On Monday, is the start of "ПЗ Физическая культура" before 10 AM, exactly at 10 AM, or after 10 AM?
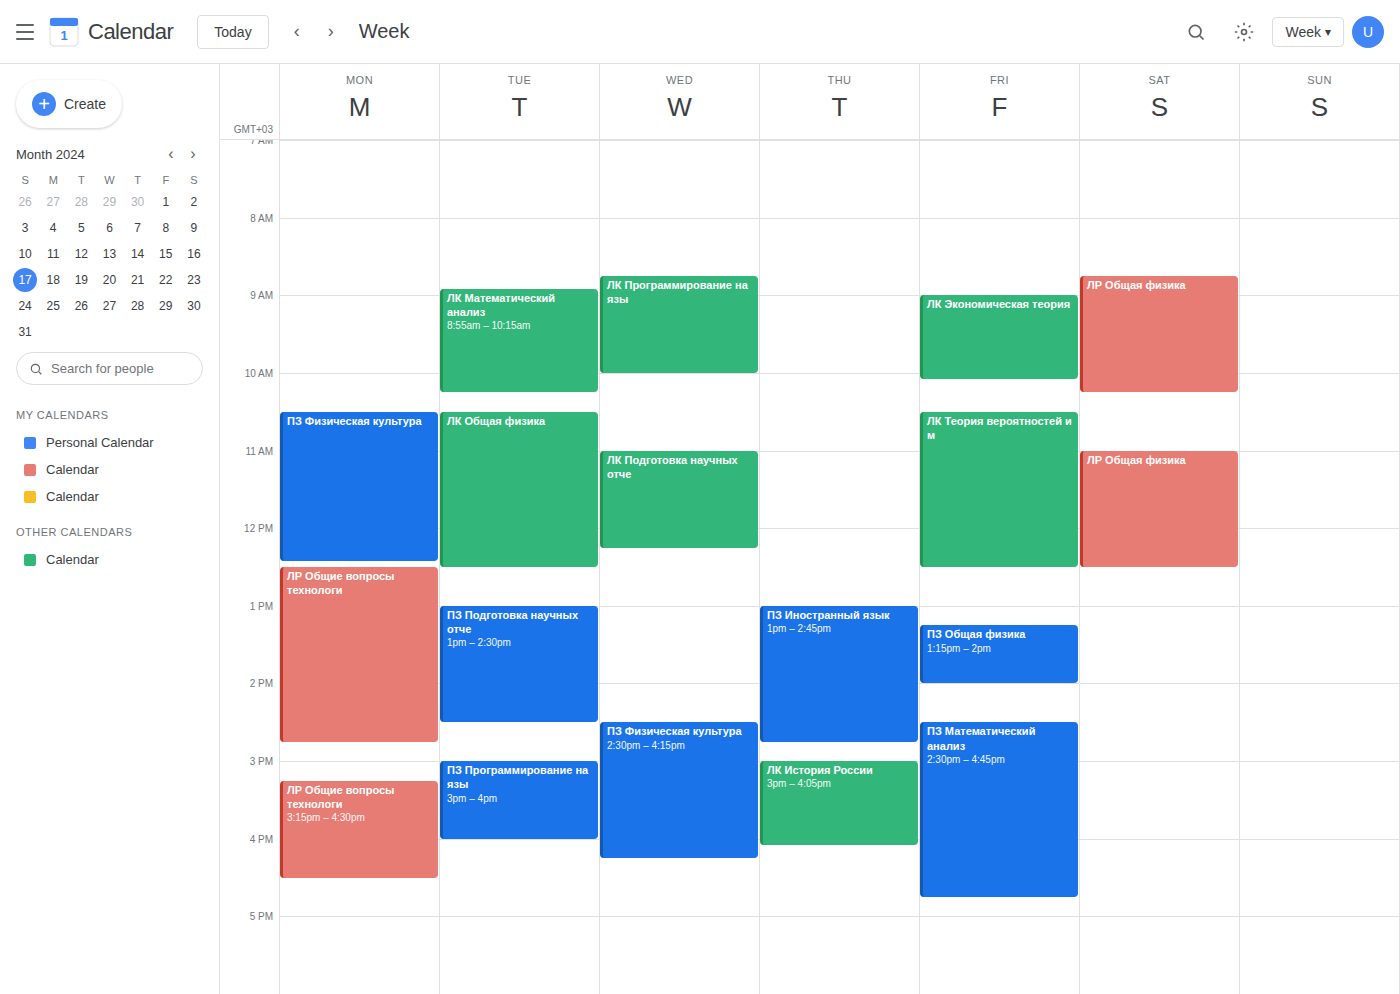
10:30 AM -- after 10 AM, 30 minutes below the 10 AM line.